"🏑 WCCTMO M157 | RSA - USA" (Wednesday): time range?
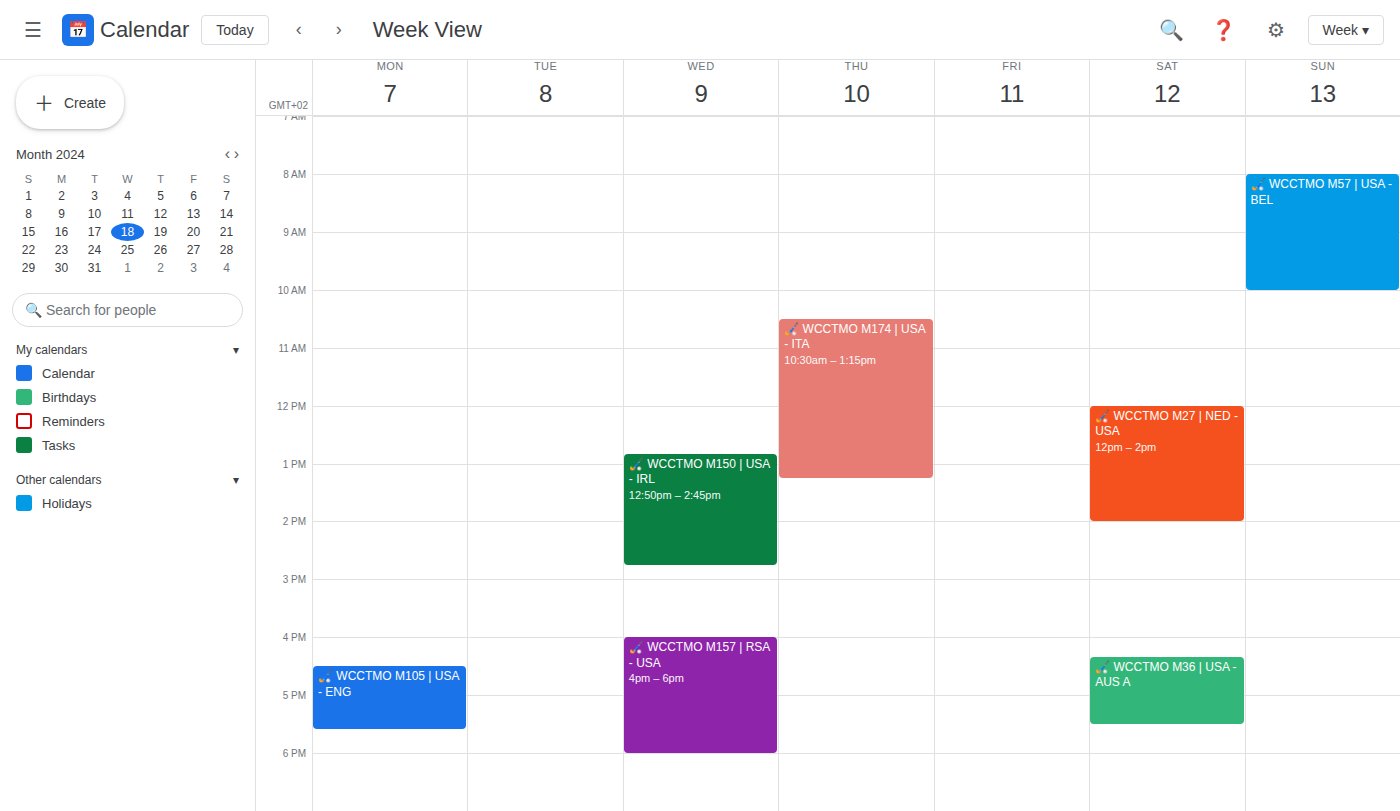
4:00 PM to 6:00 PM